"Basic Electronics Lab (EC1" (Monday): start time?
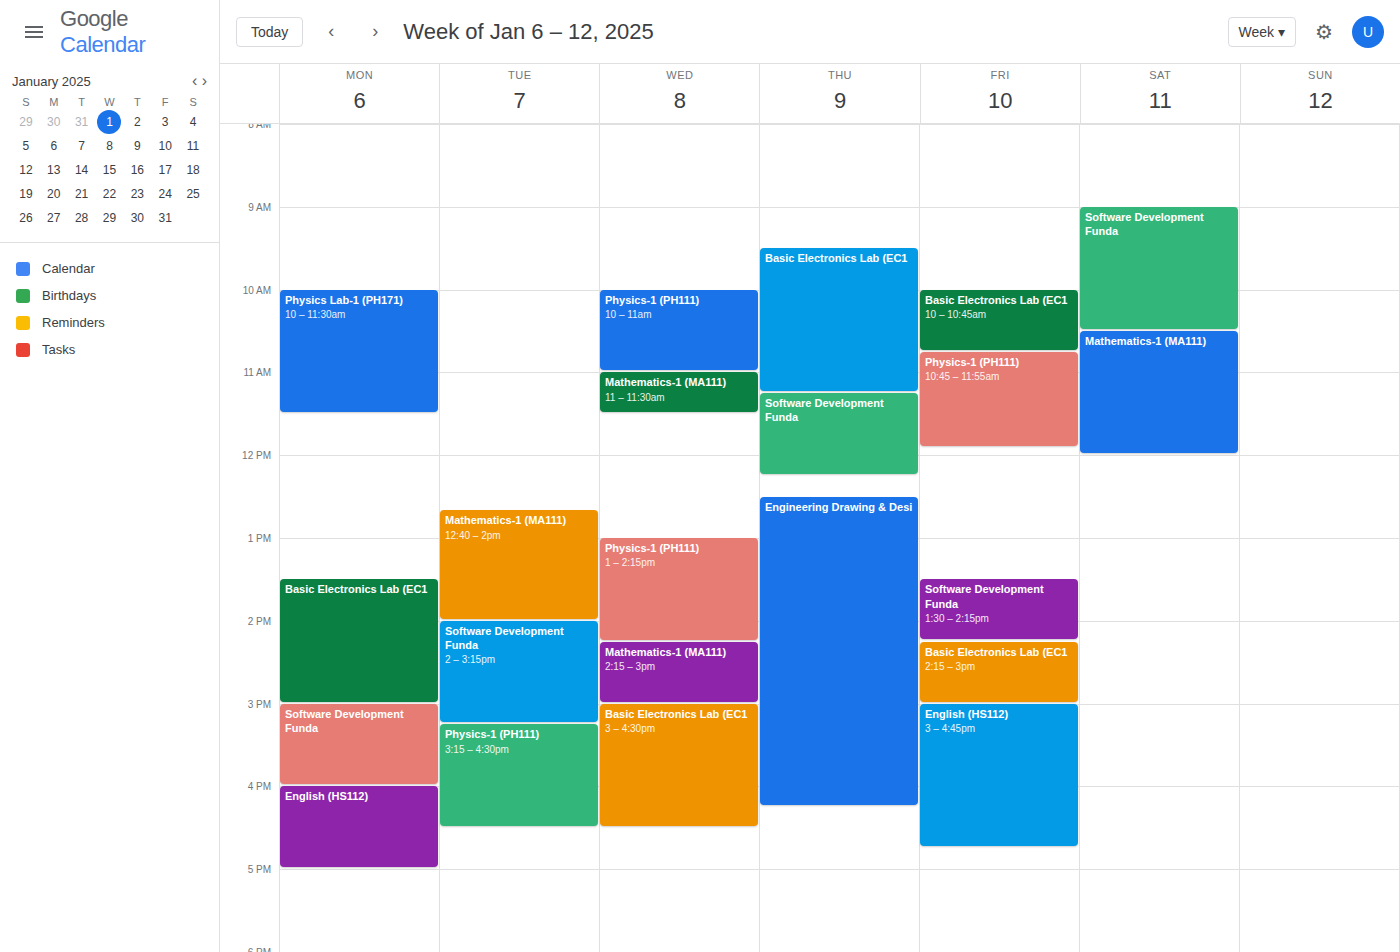
13:30